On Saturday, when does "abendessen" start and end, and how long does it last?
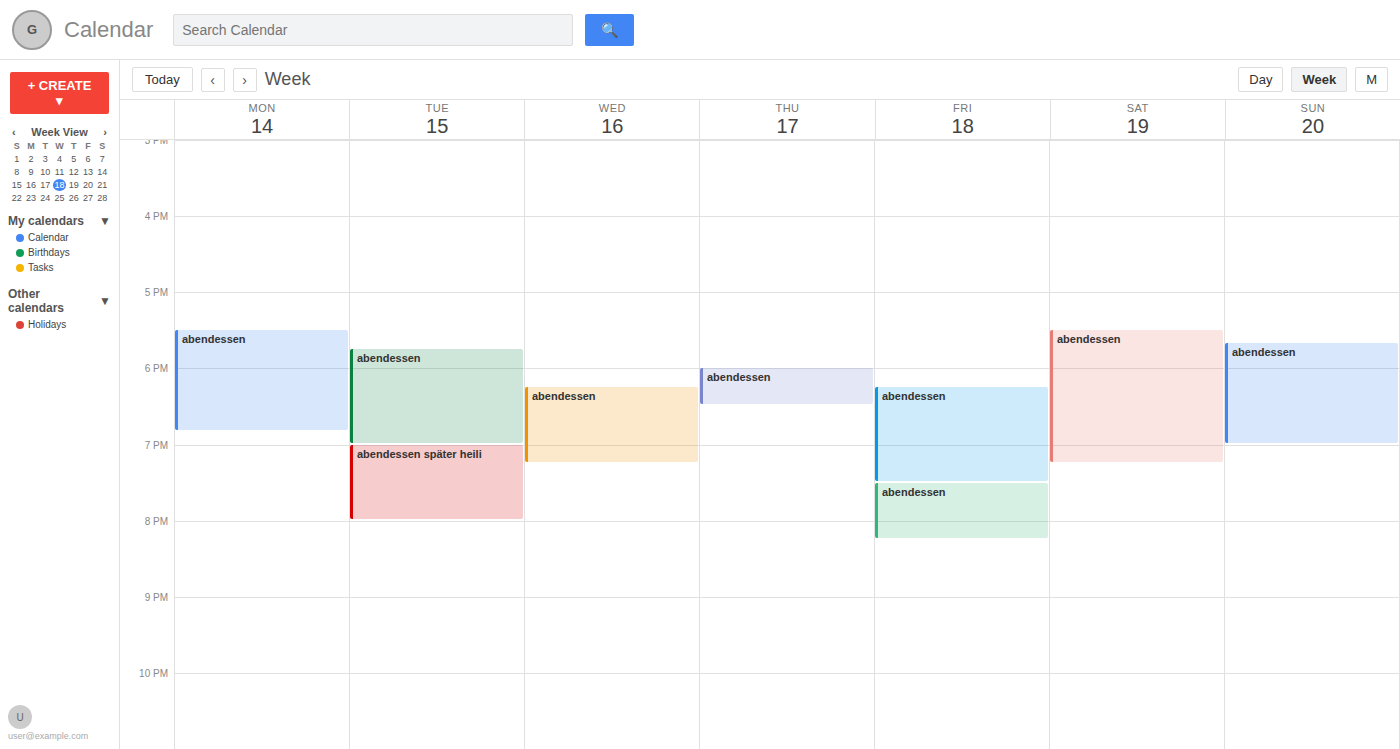
5:30 PM to 7:15 PM, 1 hour 45 minutes